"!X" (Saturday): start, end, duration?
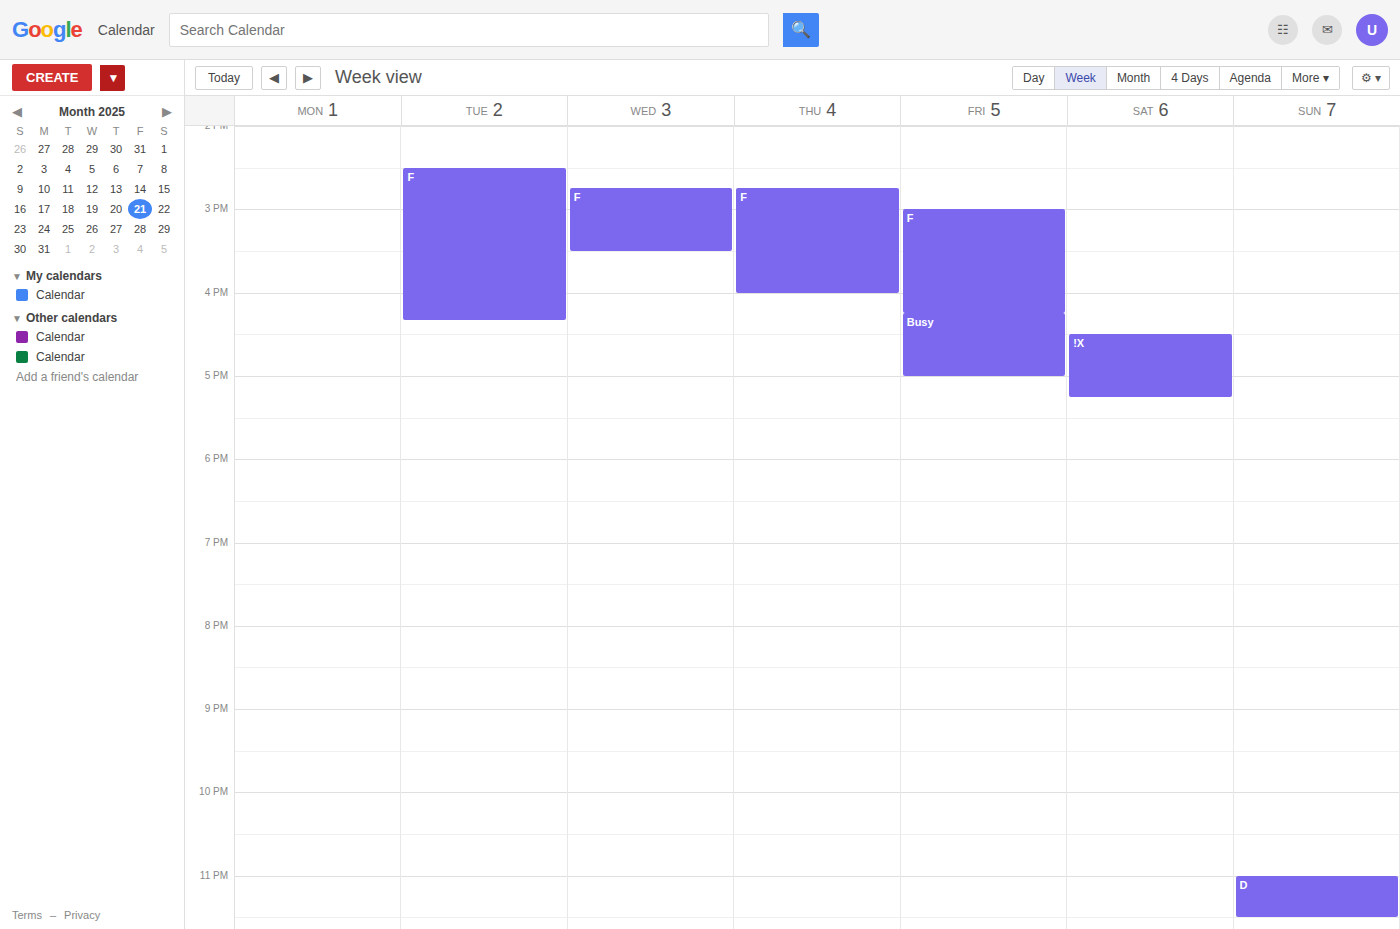
4:30 PM to 5:15 PM, 45 minutes